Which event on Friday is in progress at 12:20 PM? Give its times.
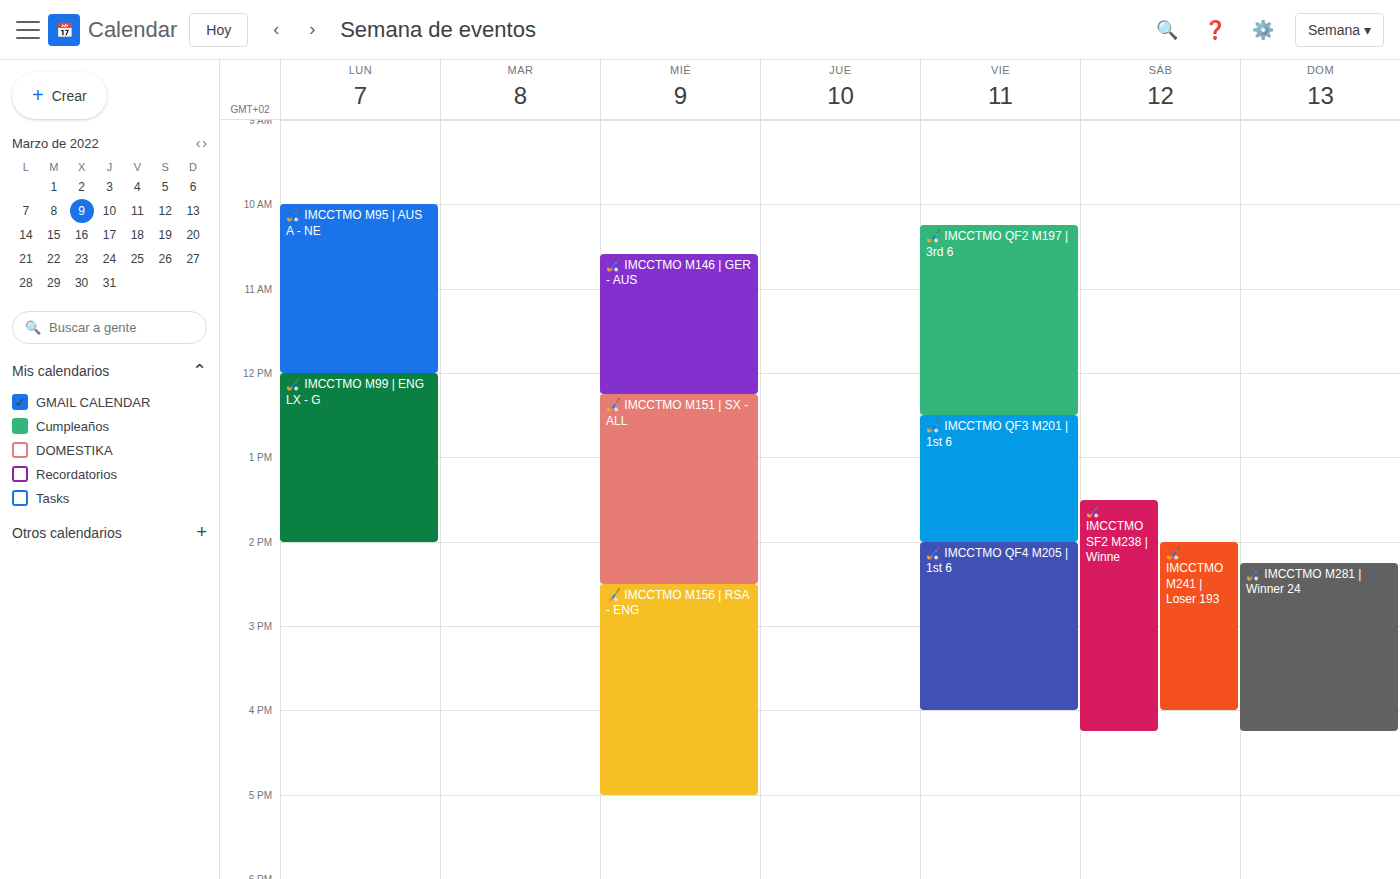
"🏑 IMCCTMO QF2 M197 | 3rd 6", 10:15 AM to 12:30 PM